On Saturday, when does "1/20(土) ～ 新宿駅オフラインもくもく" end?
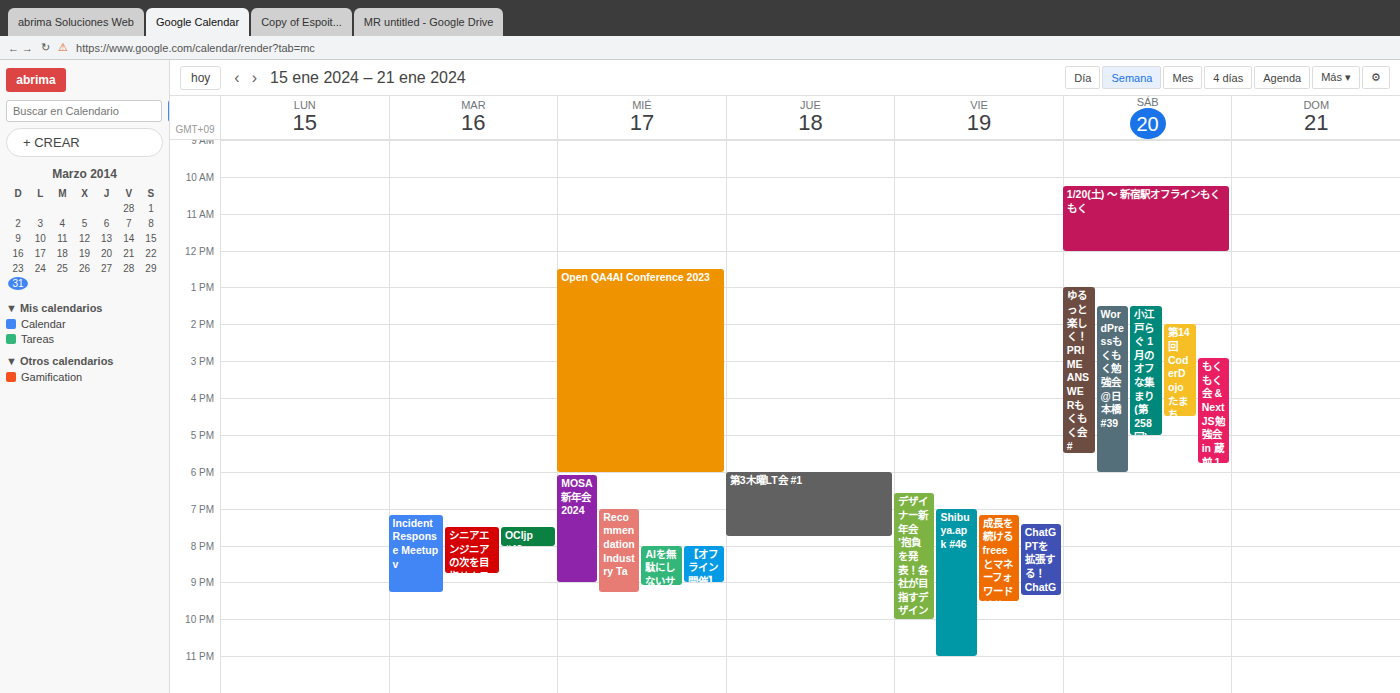
12:00 PM